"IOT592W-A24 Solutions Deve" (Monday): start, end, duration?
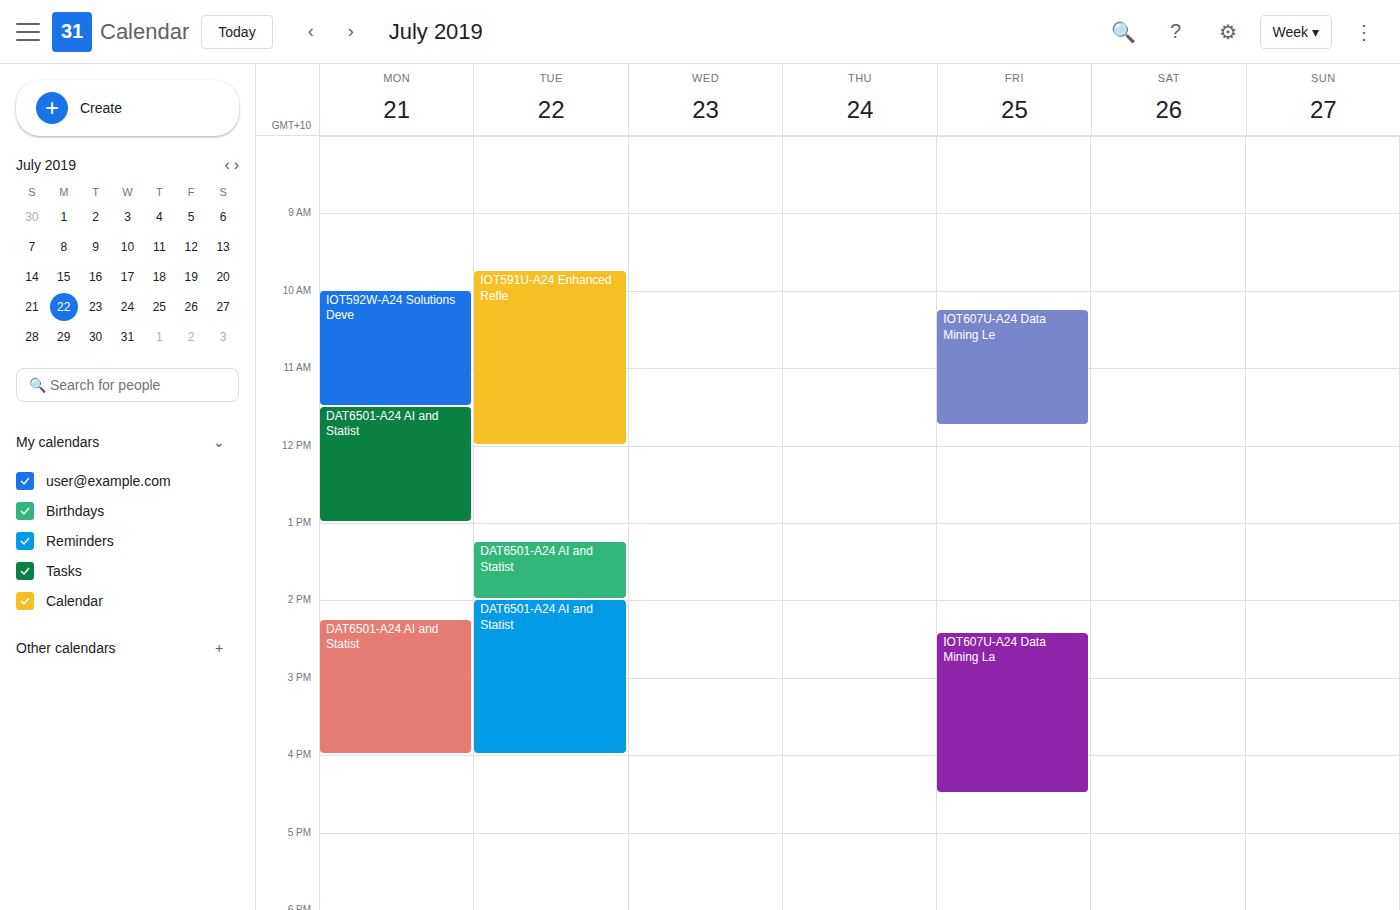
10:00 AM to 11:30 AM, 1 hour 30 minutes